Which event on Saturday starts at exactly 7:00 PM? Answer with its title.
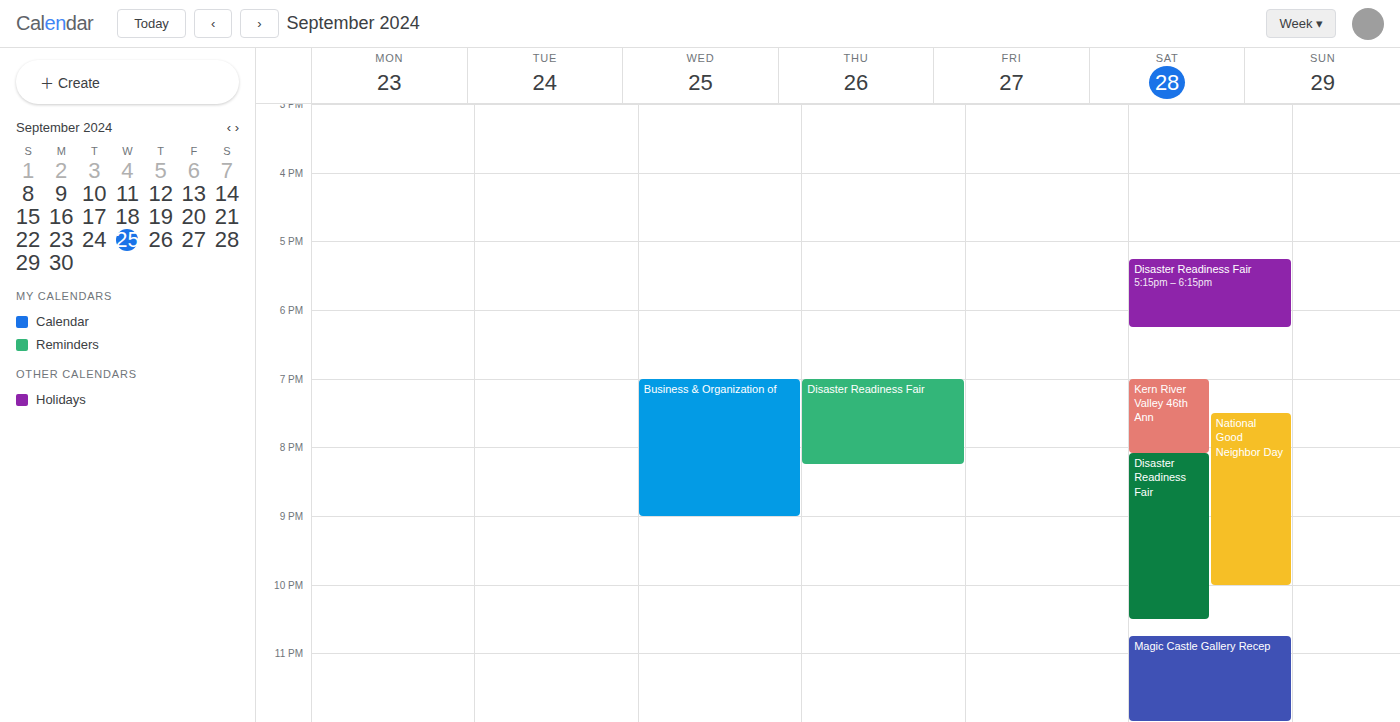
"Kern River Valley 46th Ann"